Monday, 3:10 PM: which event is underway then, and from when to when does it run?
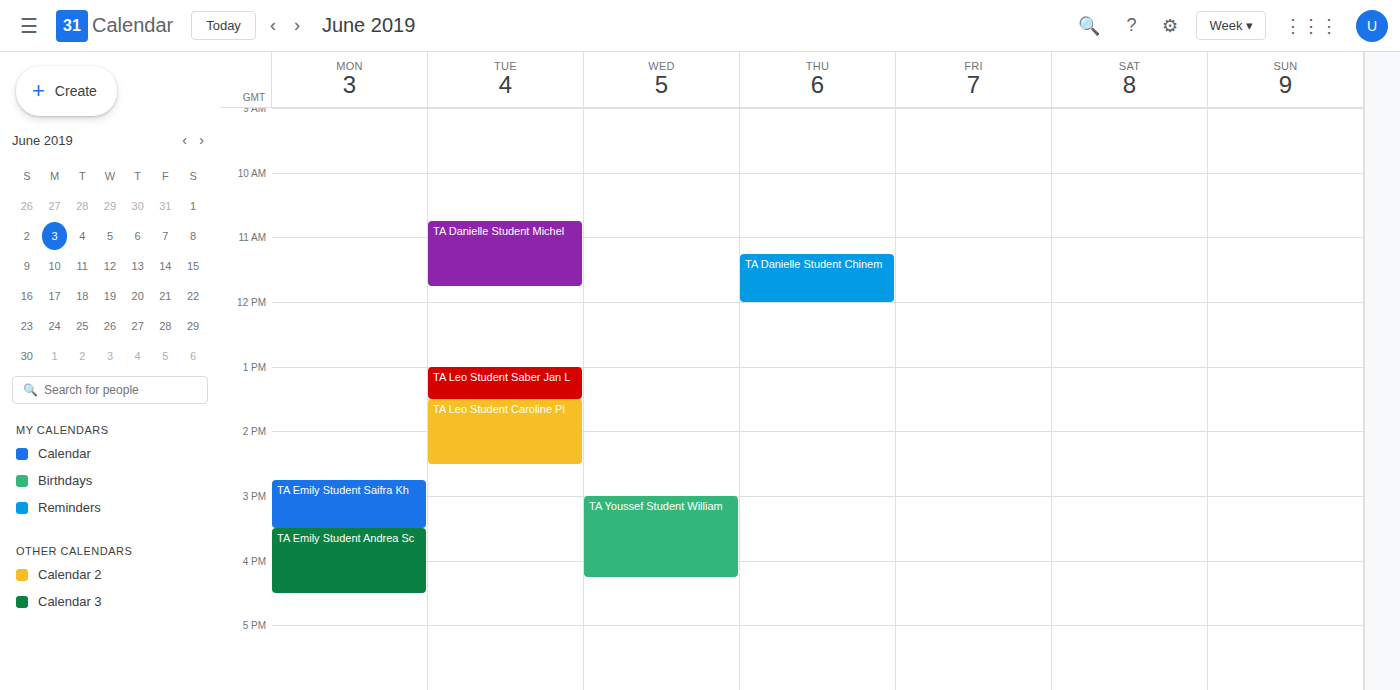
"TA Emily Student Saifra Kh", 2:45 PM to 3:30 PM